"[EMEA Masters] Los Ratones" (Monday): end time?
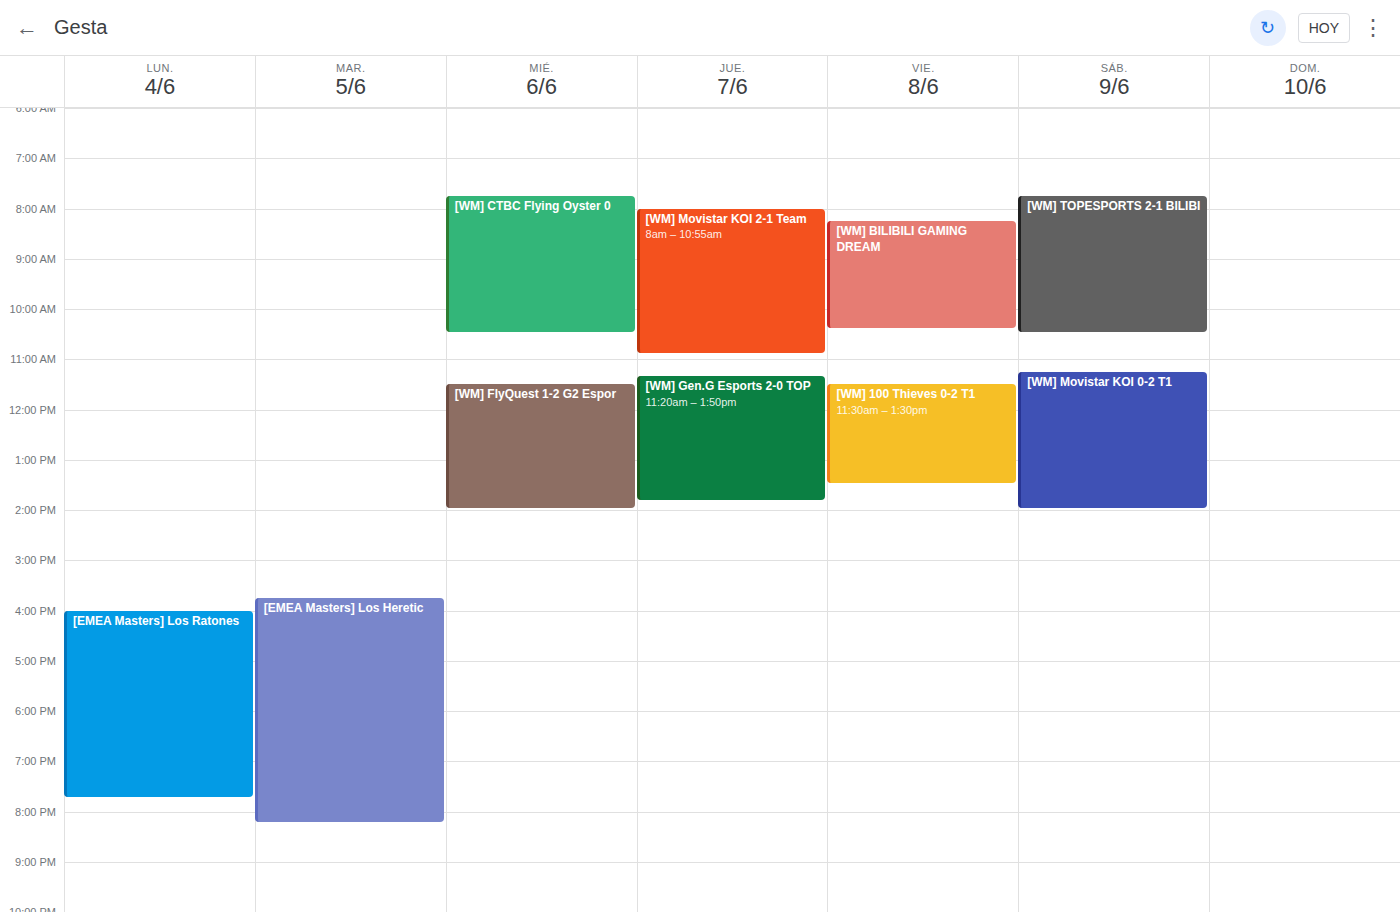
19:45